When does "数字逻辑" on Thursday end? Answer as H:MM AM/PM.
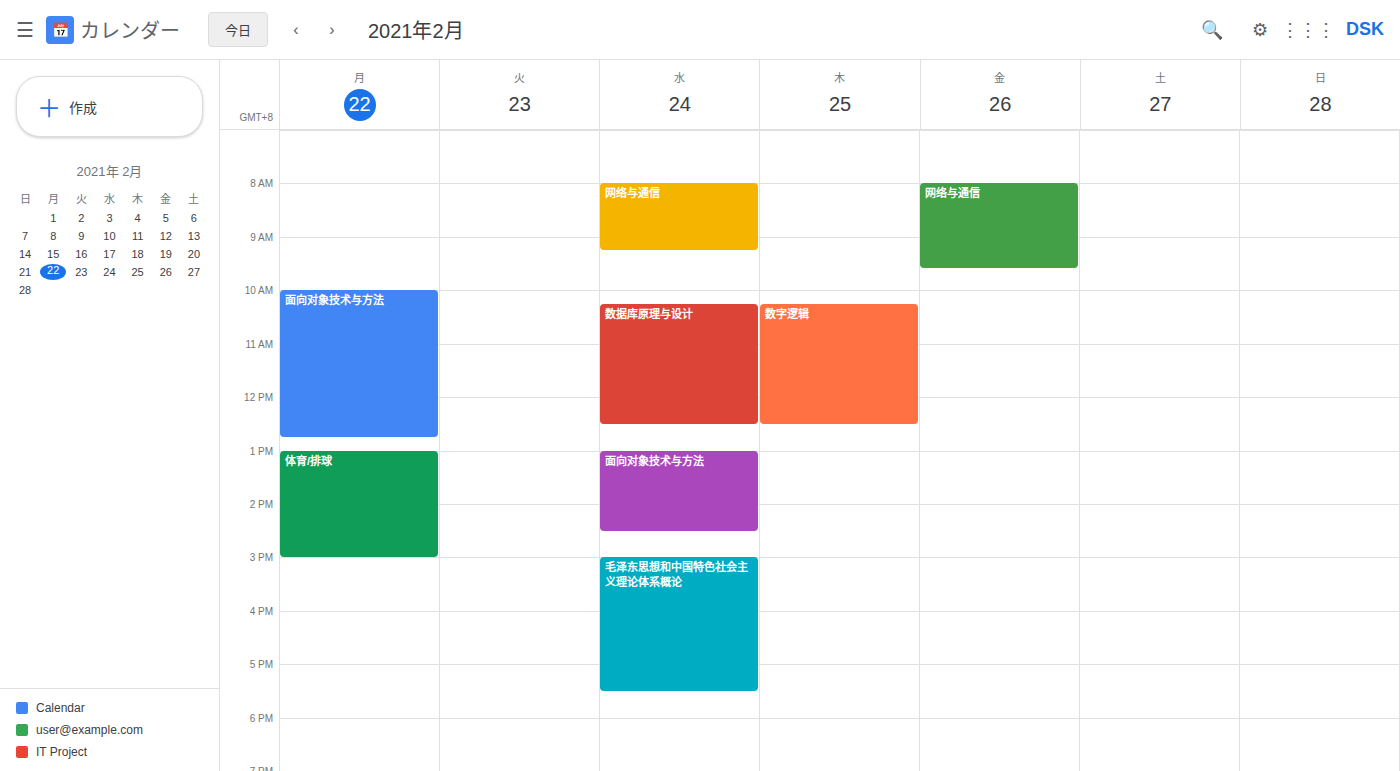
12:30 PM